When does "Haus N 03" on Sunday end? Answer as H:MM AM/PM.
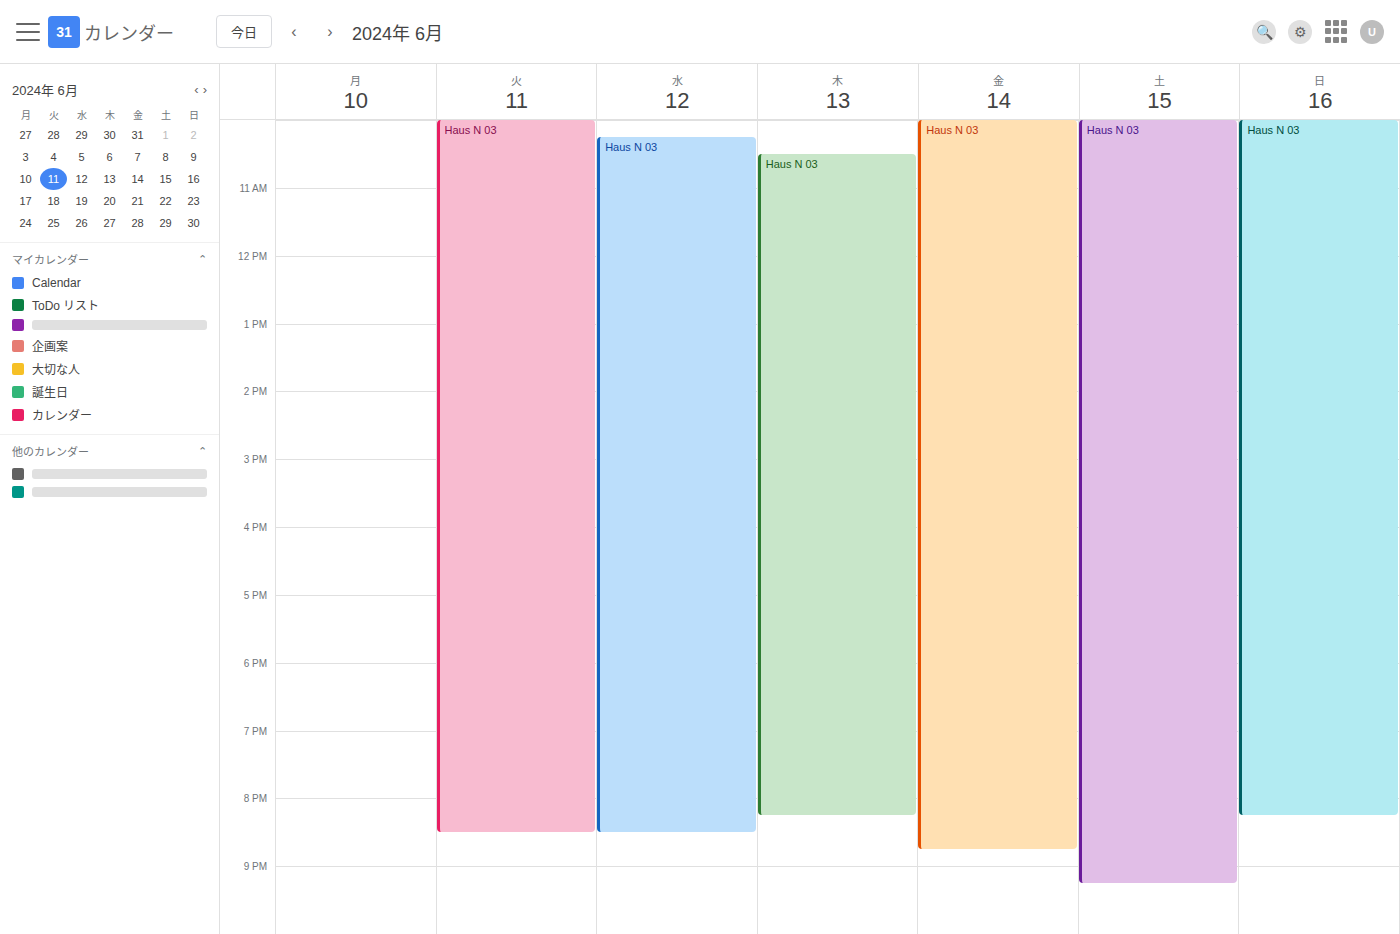
8:15 PM